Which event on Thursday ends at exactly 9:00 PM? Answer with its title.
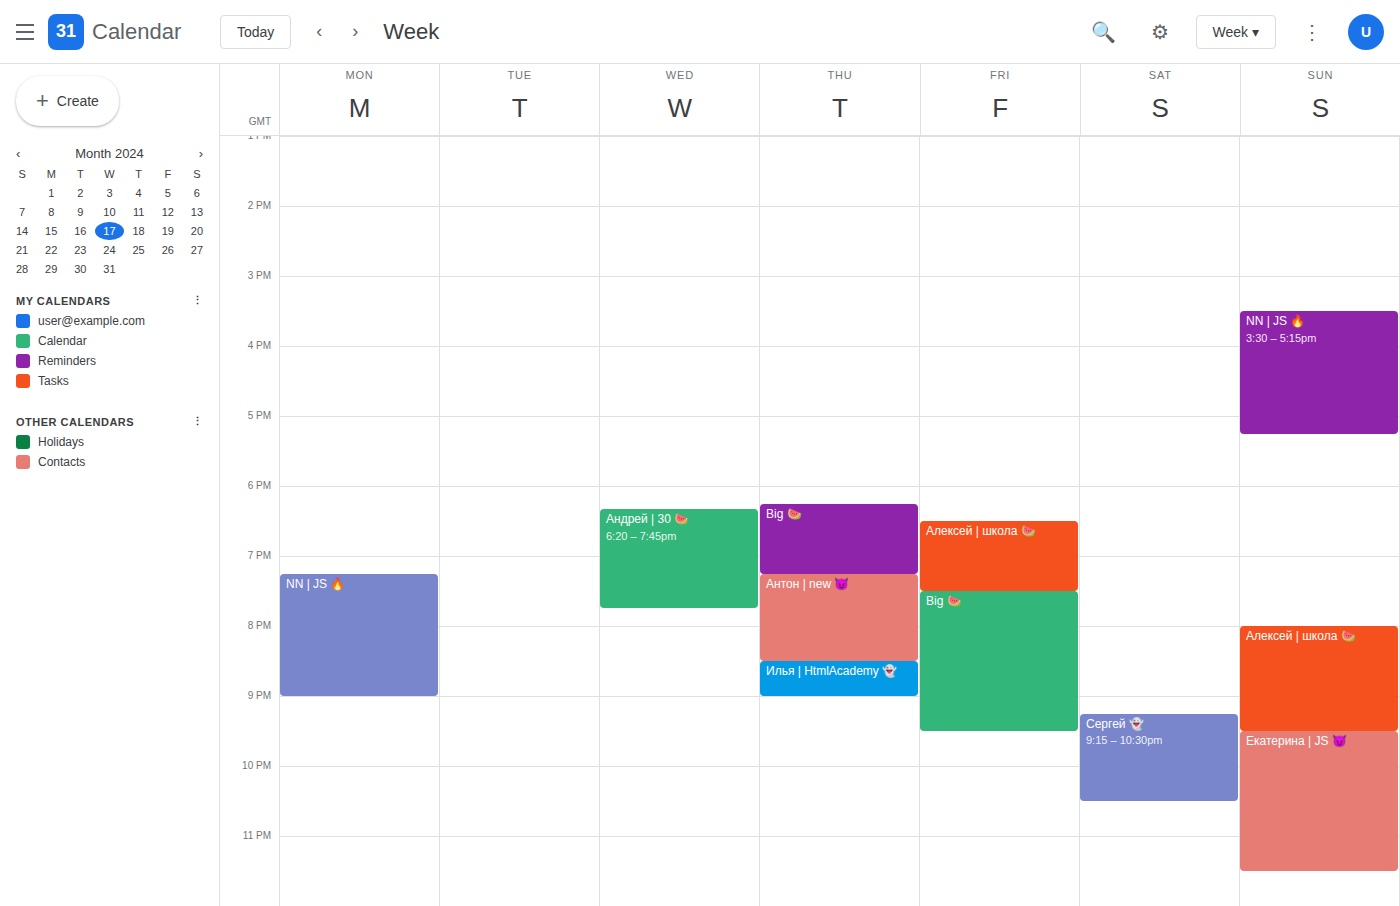
"Илья | HtmlAcademy 👻"